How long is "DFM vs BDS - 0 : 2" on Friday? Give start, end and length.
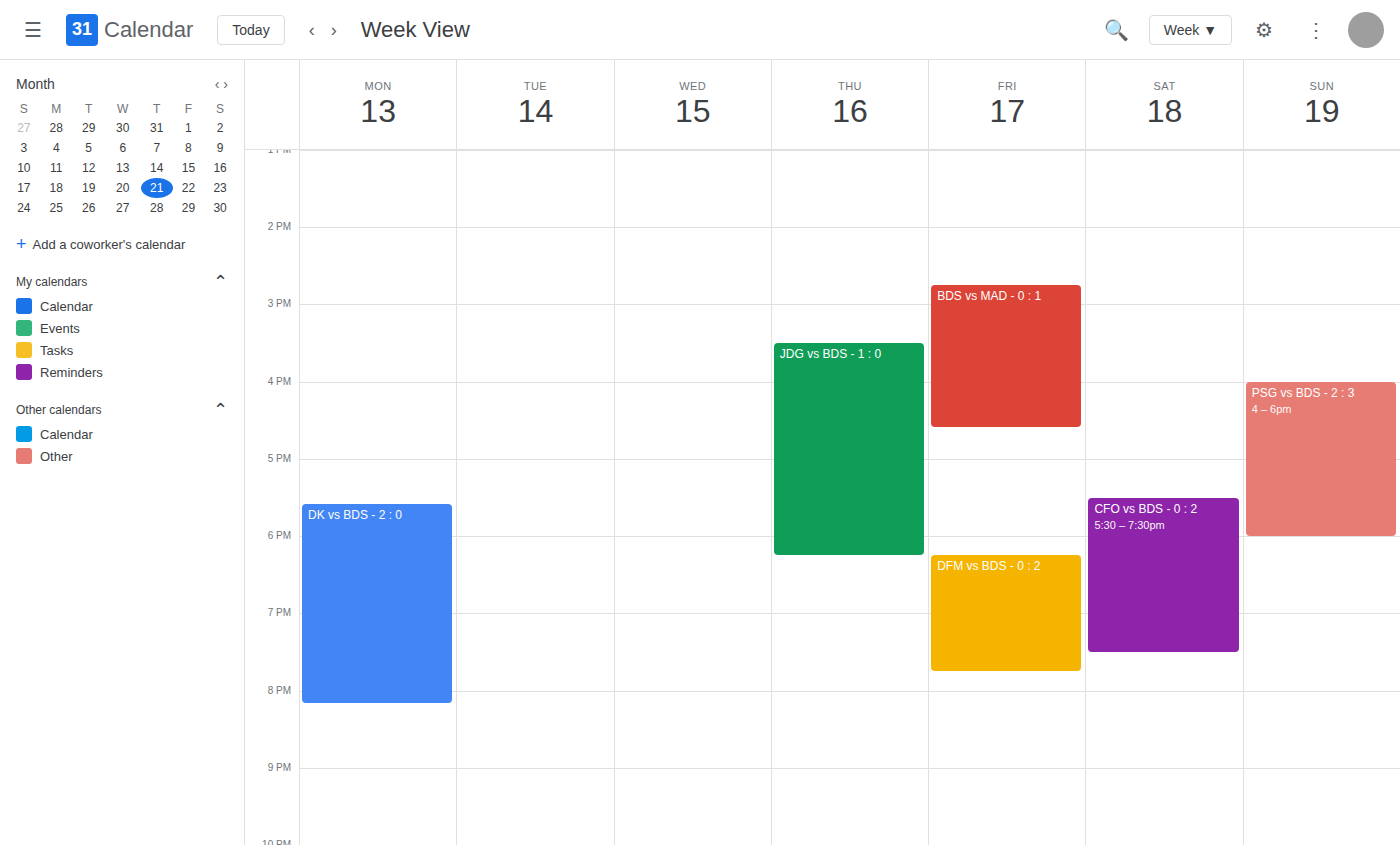
18:15 to 19:45, 1 hour 30 minutes